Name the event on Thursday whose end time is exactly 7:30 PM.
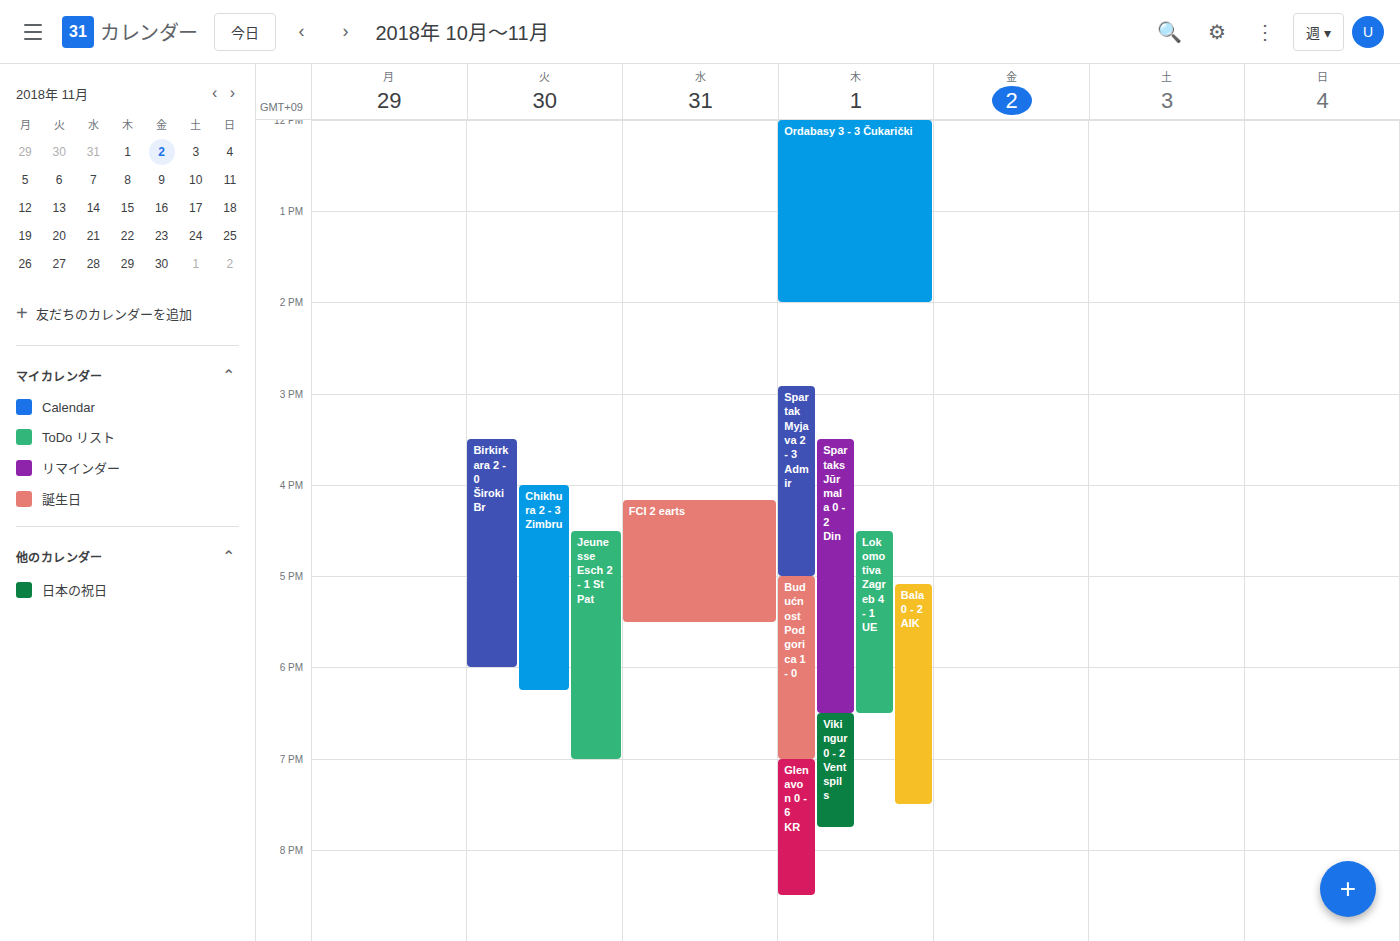
"Bala 0 - 2 AIK"